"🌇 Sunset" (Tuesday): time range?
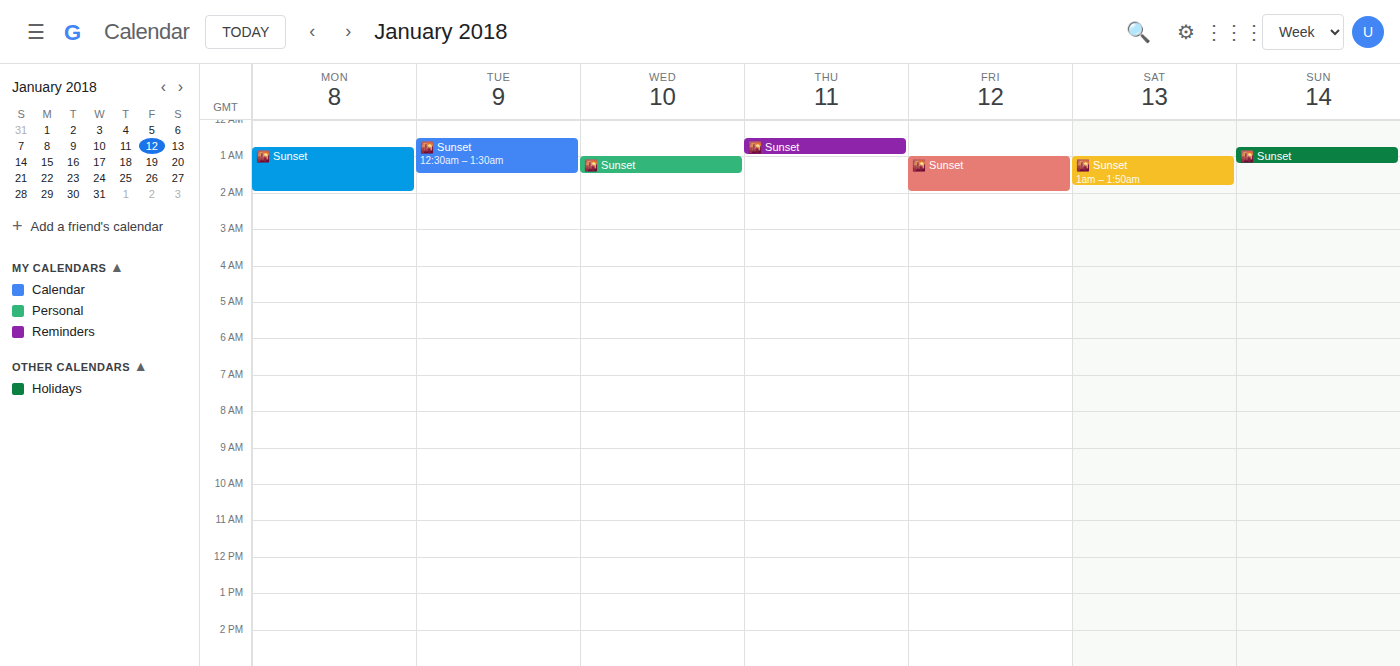
12:30 AM to 1:30 AM